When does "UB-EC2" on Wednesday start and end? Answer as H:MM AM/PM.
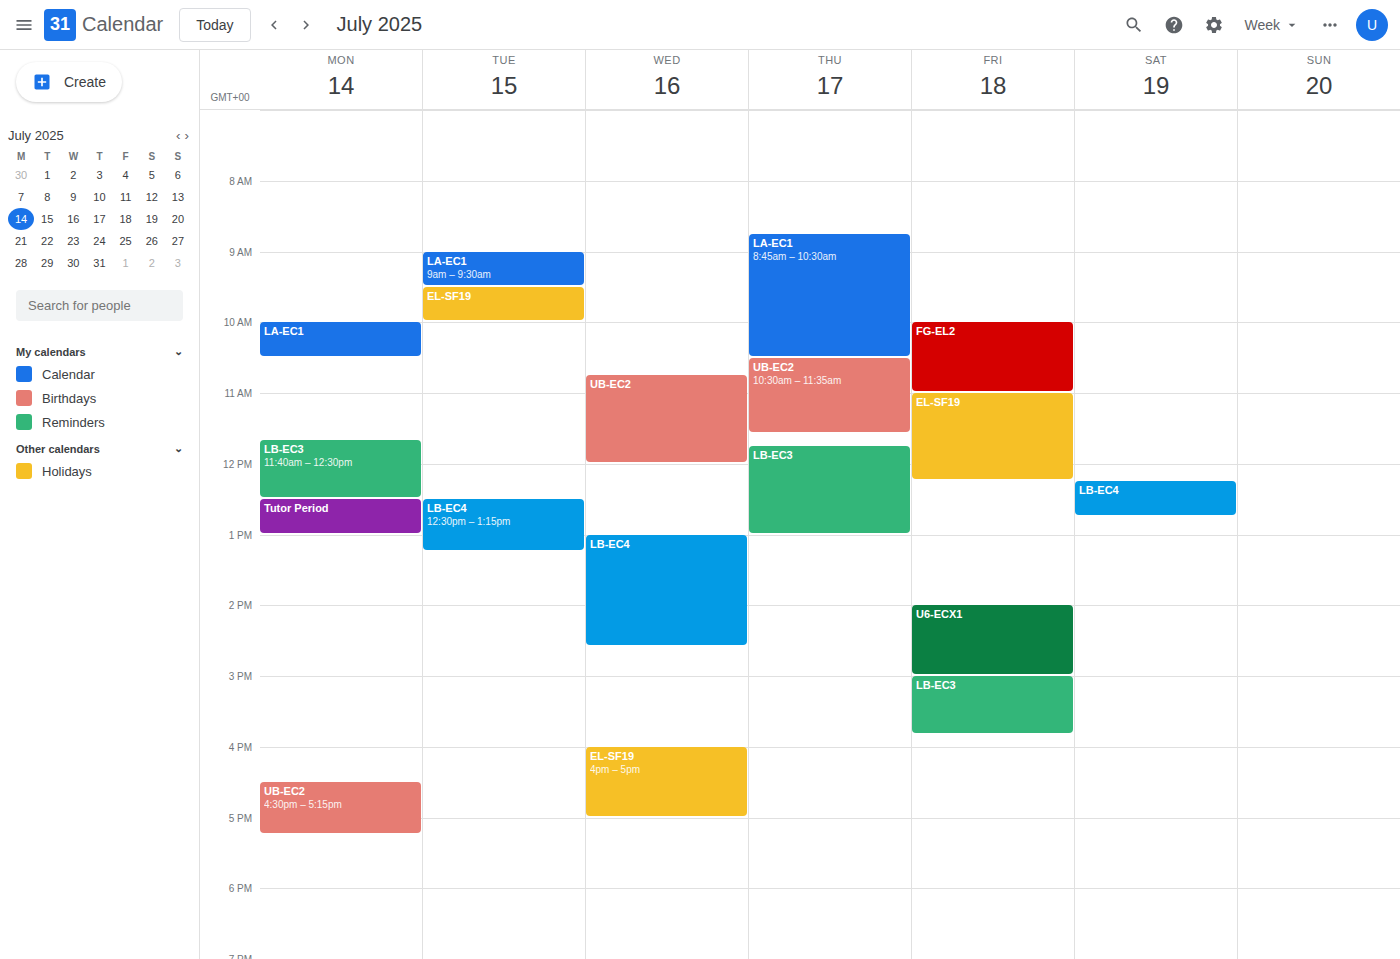
10:45 AM to 12:00 PM